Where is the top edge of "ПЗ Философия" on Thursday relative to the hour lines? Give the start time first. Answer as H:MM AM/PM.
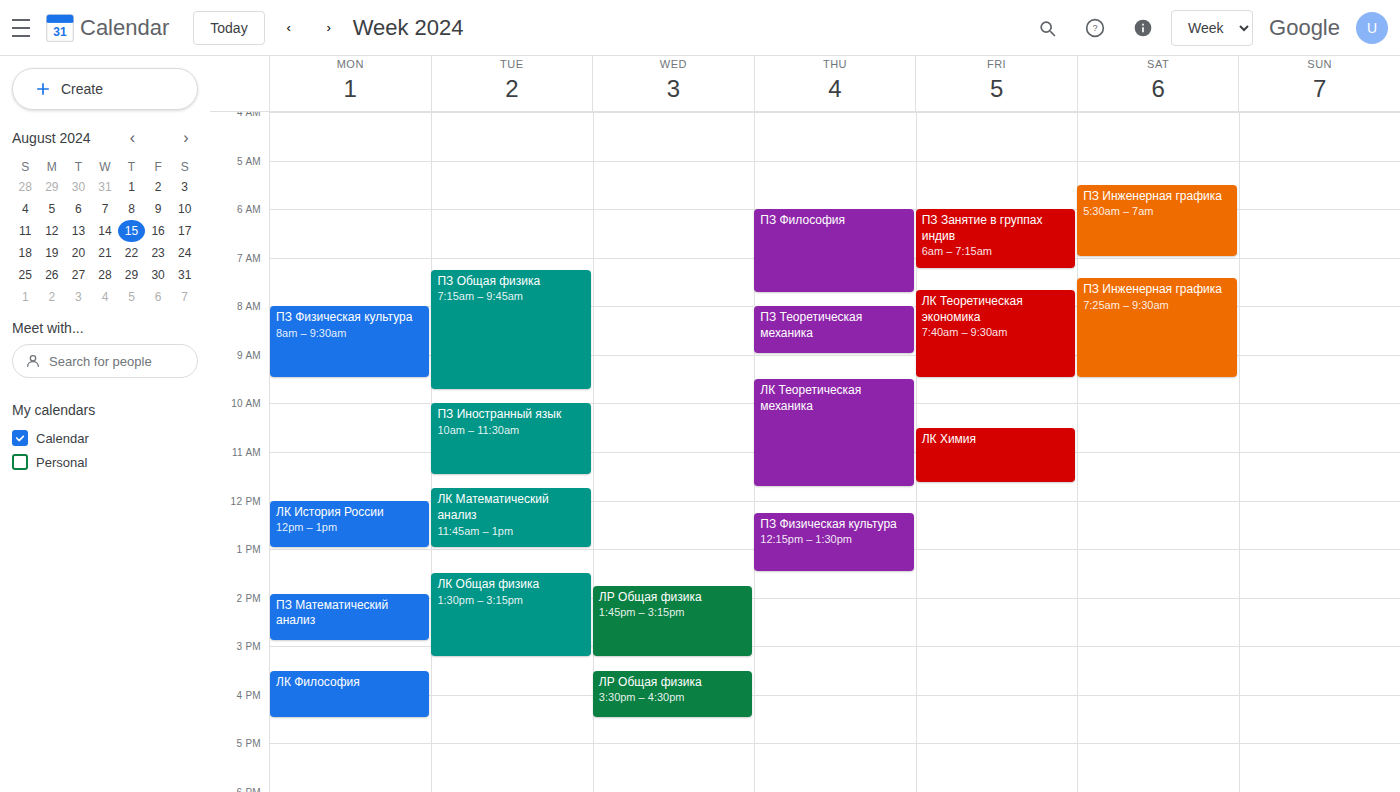
6:00 AM -- exactly on the 6 AM line.